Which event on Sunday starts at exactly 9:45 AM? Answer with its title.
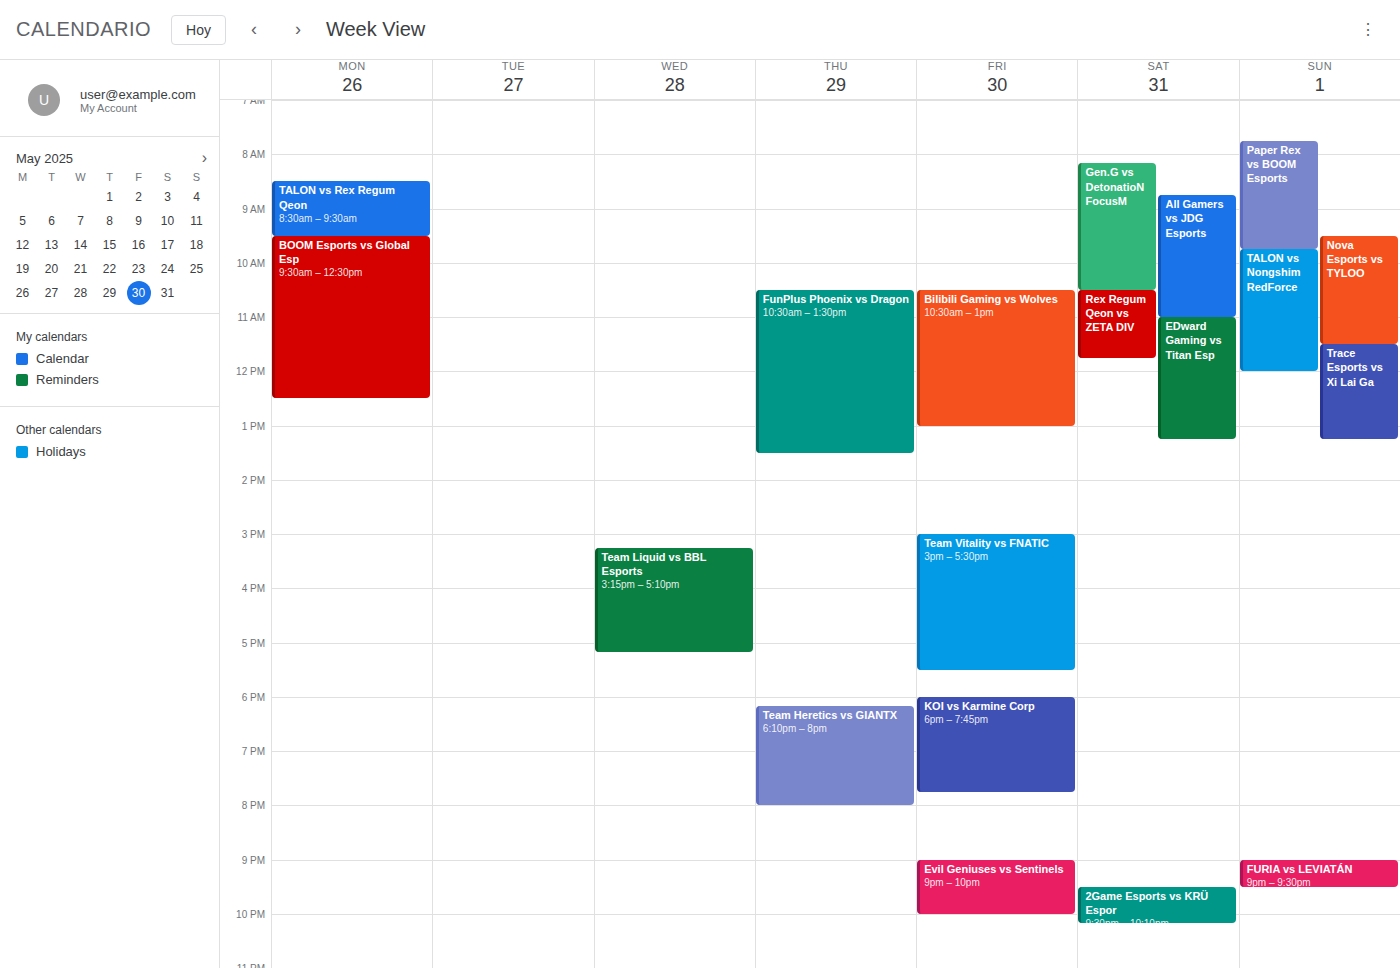
"TALON vs Nongshim RedForce"